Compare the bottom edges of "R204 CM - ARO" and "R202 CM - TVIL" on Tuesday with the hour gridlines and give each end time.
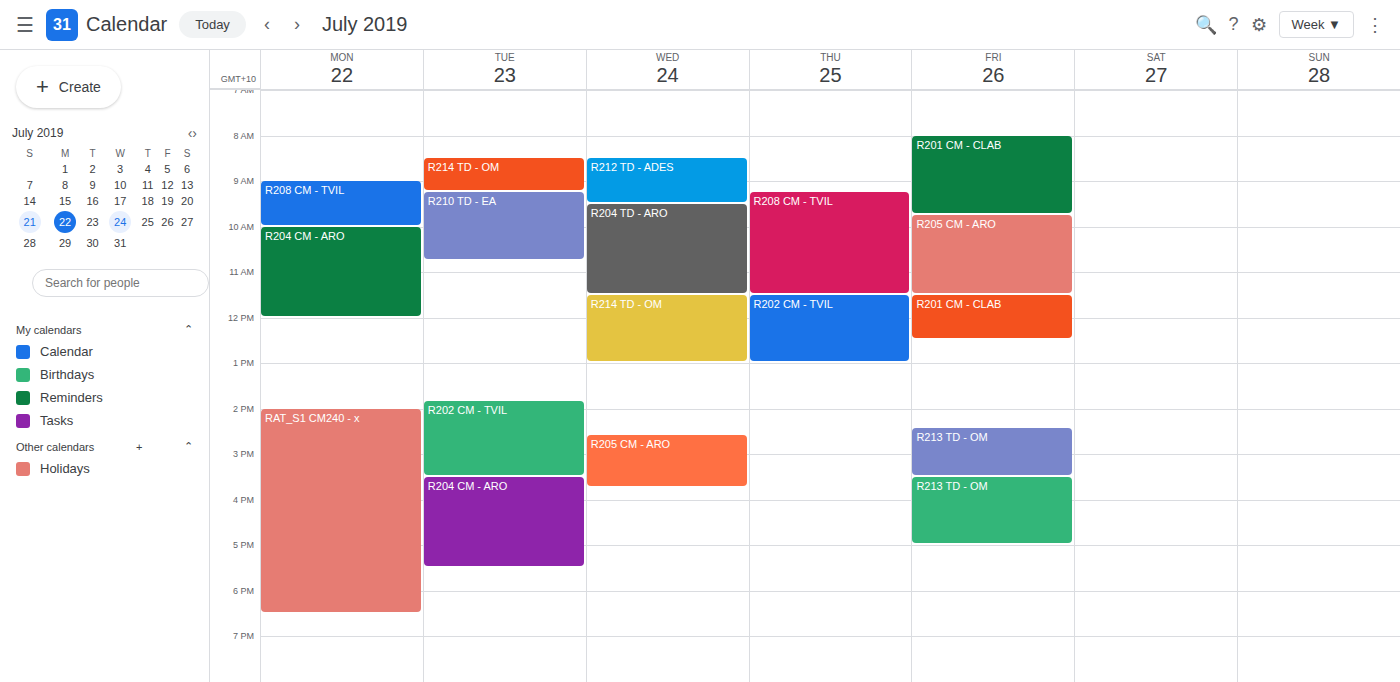
"R204 CM - ARO": 5:30 PM, halfway between the 5 PM and 6 PM lines. "R202 CM - TVIL": 3:30 PM, halfway between the 3 PM and 4 PM lines.